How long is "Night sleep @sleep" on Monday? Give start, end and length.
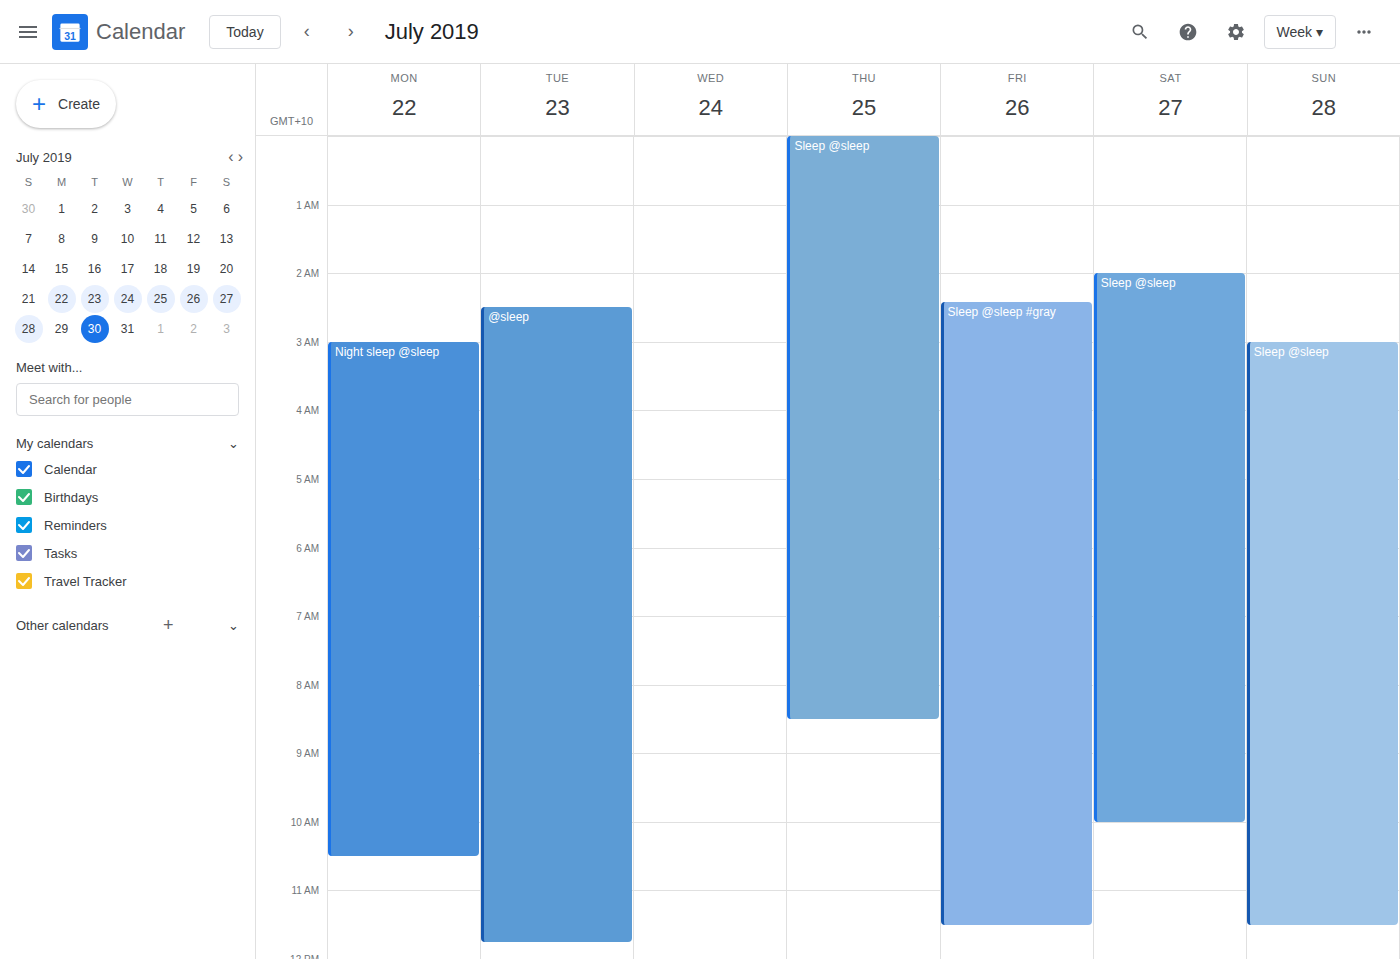
3:00 AM to 10:30 AM, 7 hours 30 minutes